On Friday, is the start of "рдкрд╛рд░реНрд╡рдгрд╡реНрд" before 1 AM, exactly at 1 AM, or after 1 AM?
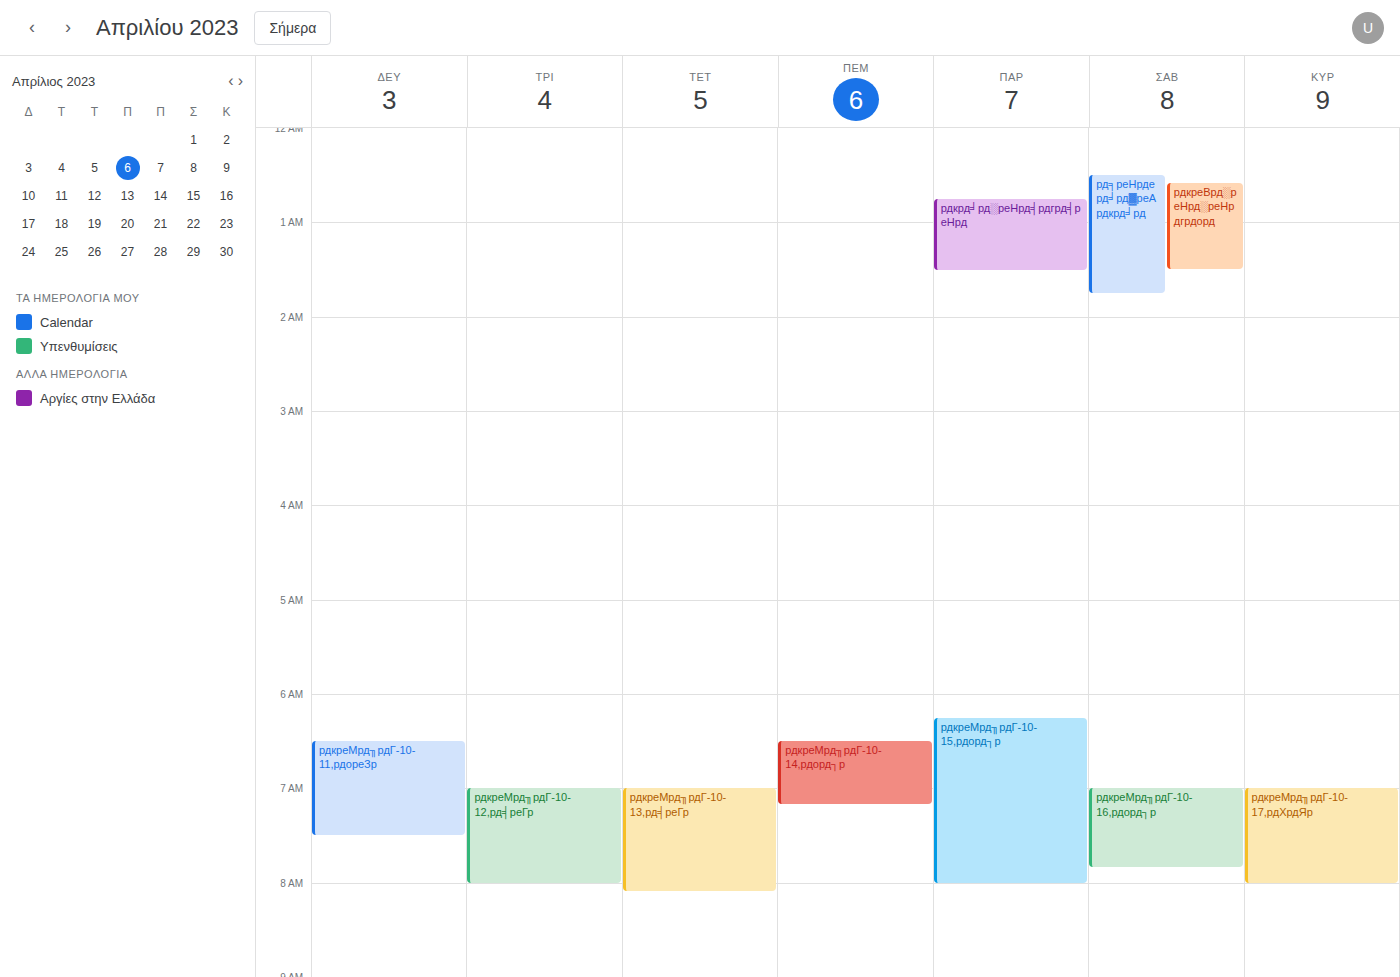
12:45 AM -- before 1 AM, 15 minutes above the 1 AM line.